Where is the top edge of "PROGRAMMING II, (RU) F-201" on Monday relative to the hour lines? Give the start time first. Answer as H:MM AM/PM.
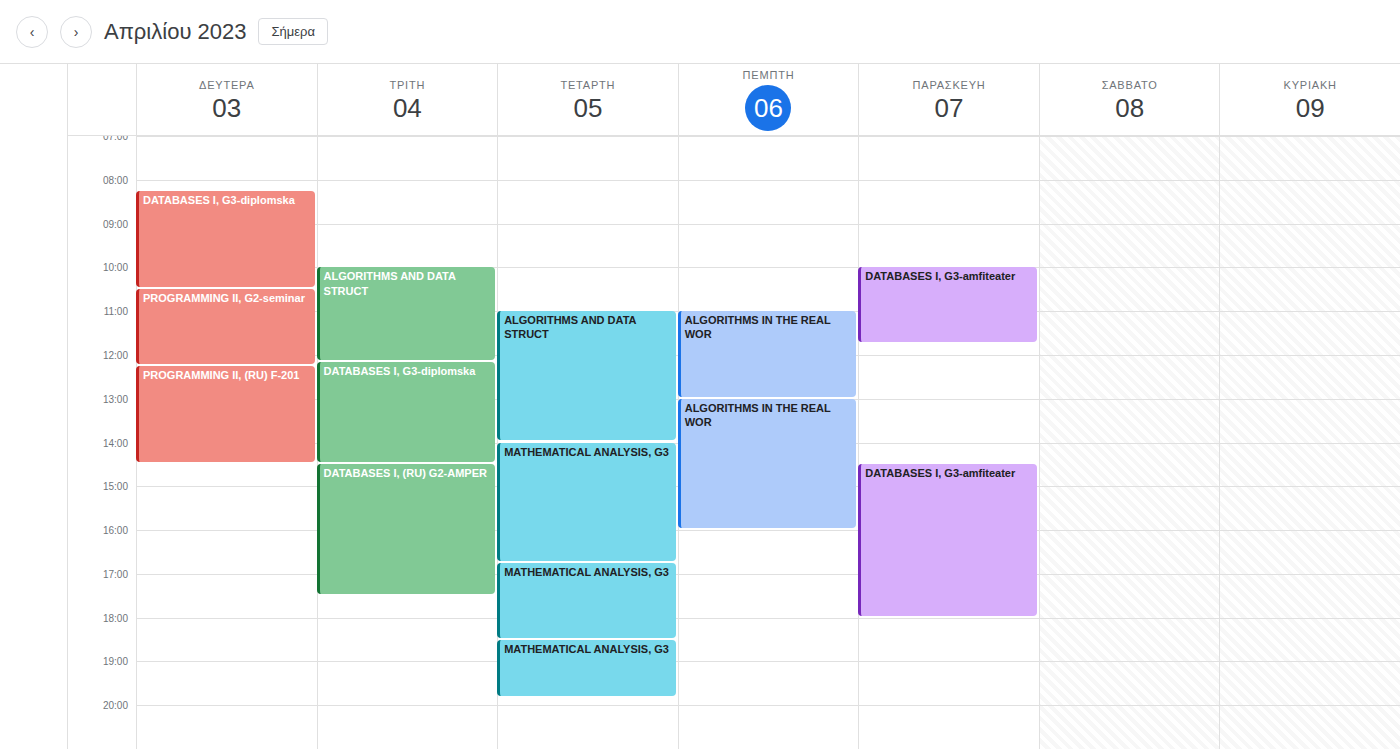
12:15 PM -- neither: a quarter of the way from the 12 PM line to the 1 PM line.